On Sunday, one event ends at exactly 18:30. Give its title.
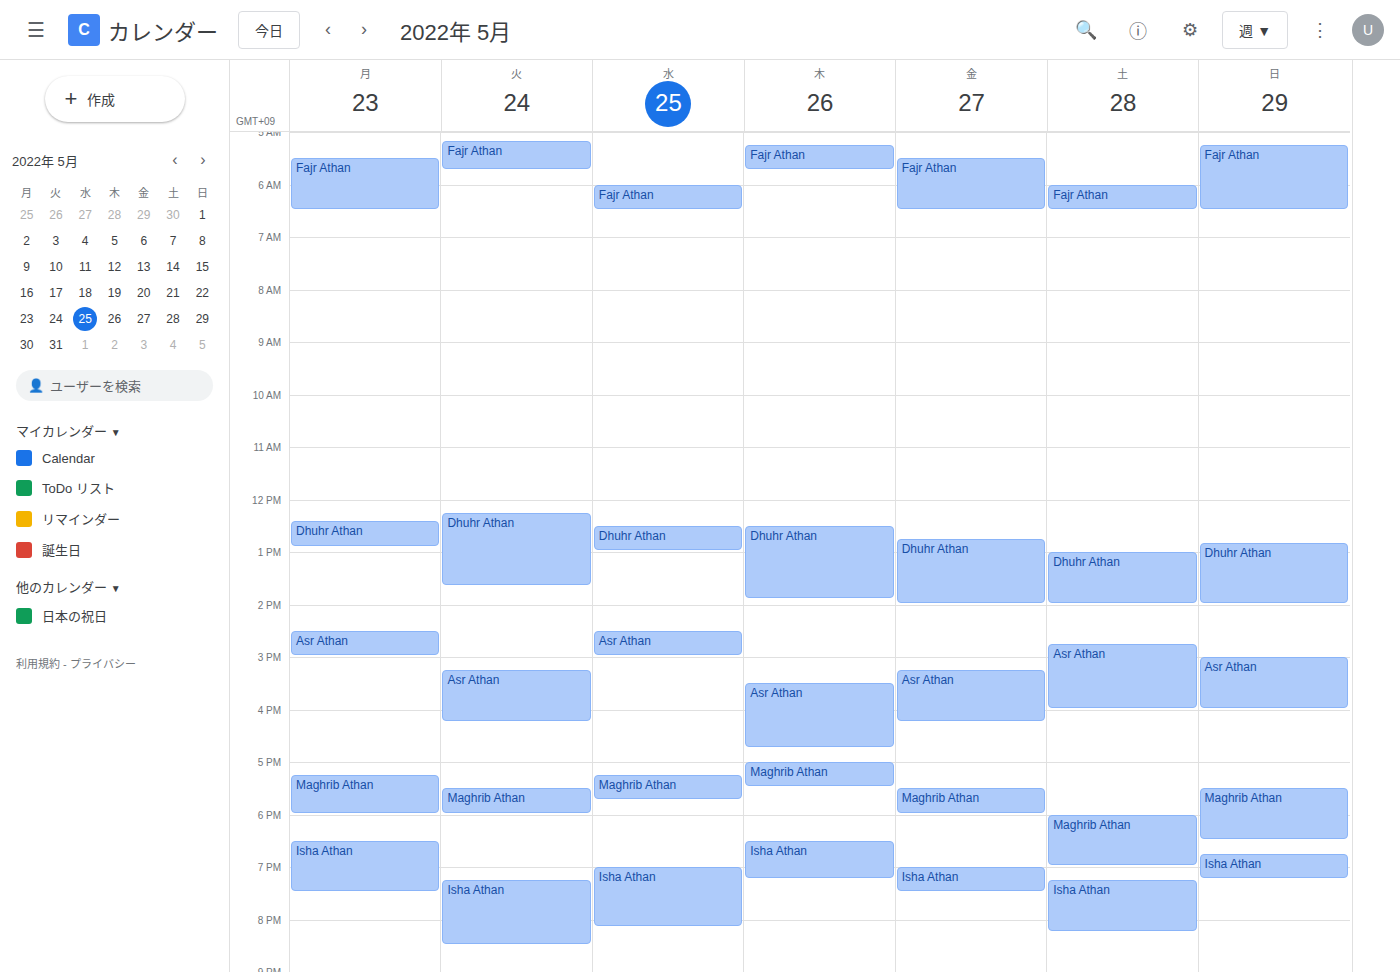
"Maghrib Athan"